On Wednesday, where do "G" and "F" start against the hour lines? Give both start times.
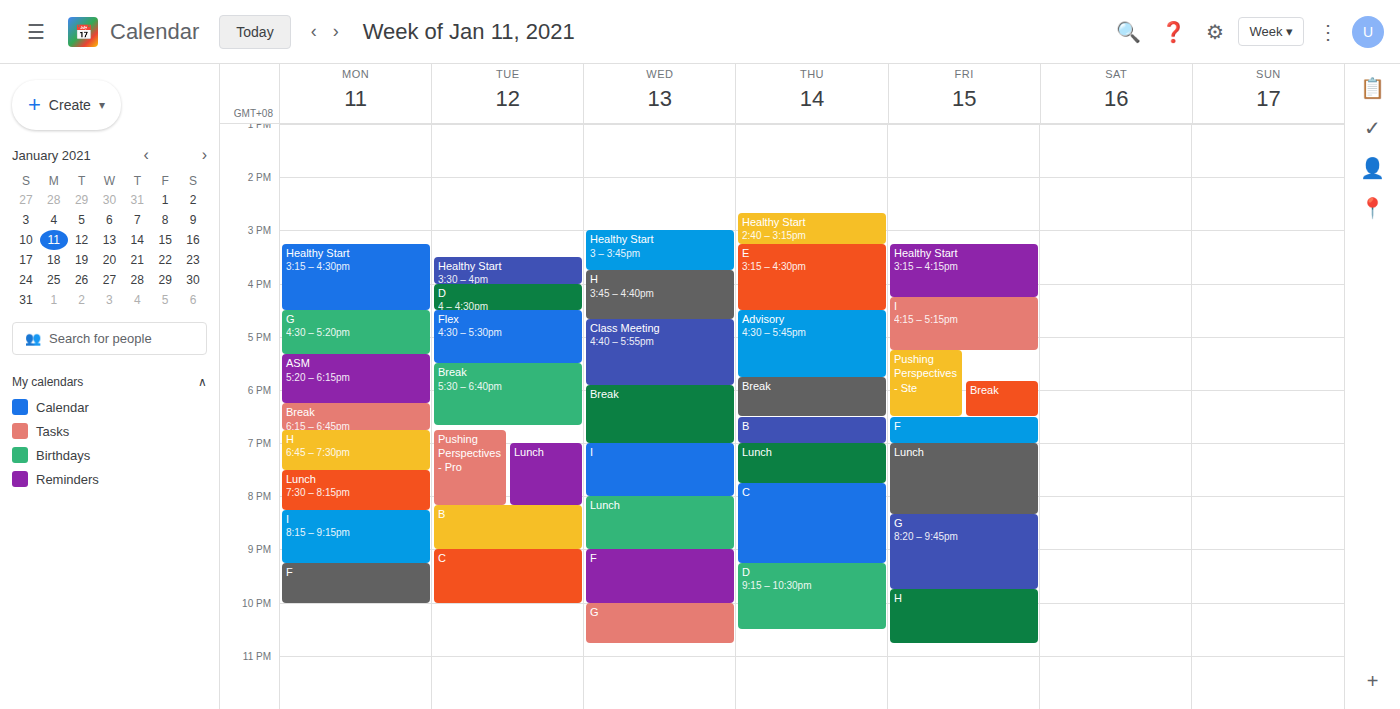
"G": 22:00, exactly on the 22:00 line. "F": 21:00, exactly on the 21:00 line.